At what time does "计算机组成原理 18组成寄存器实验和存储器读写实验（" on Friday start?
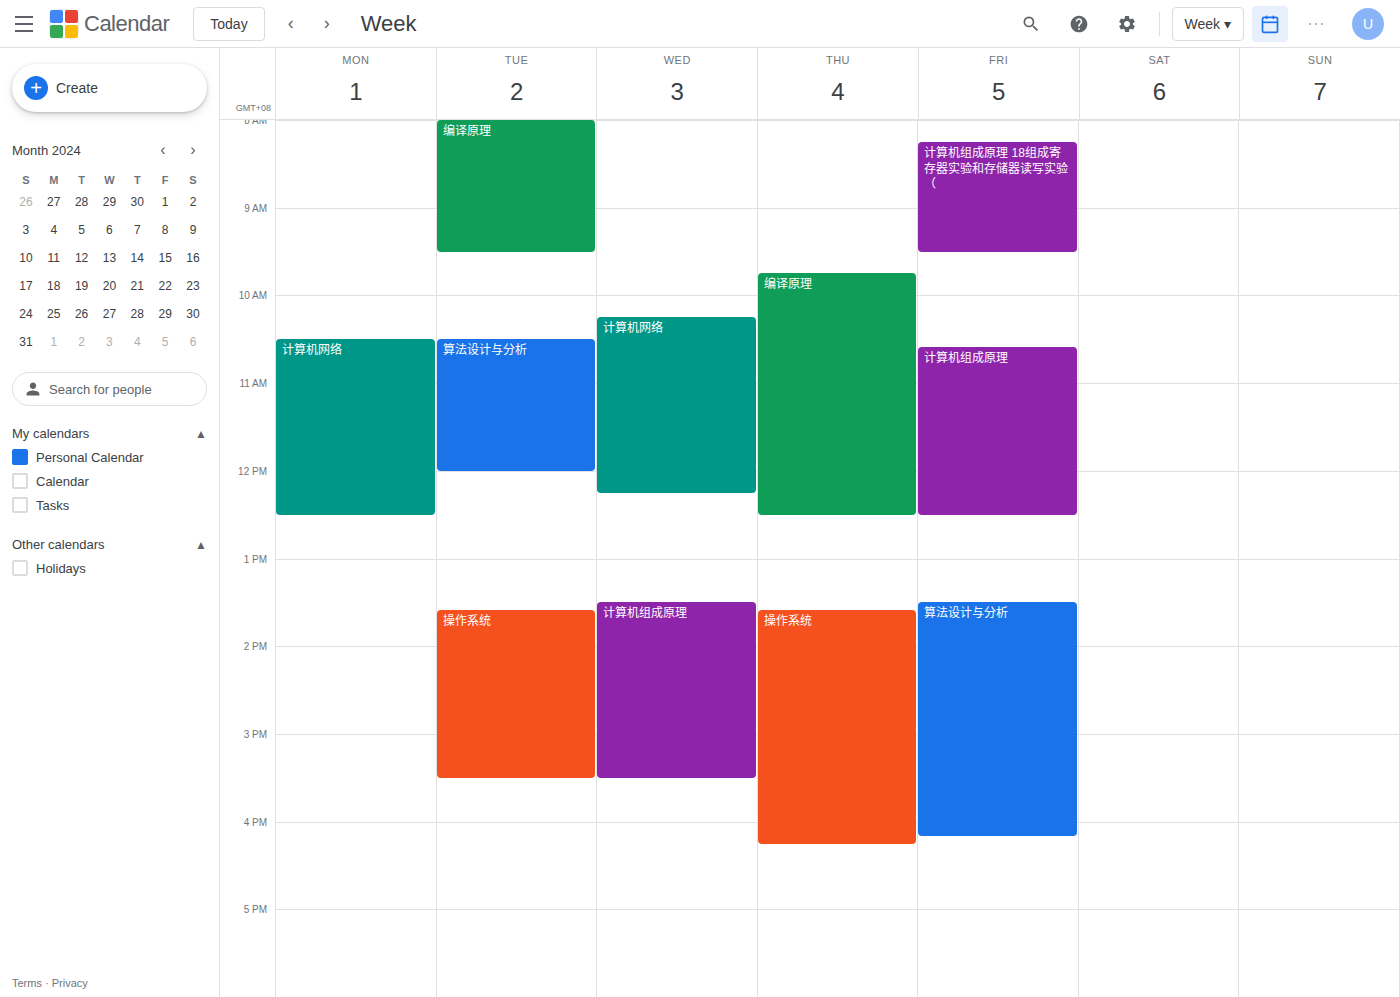
8:15 AM